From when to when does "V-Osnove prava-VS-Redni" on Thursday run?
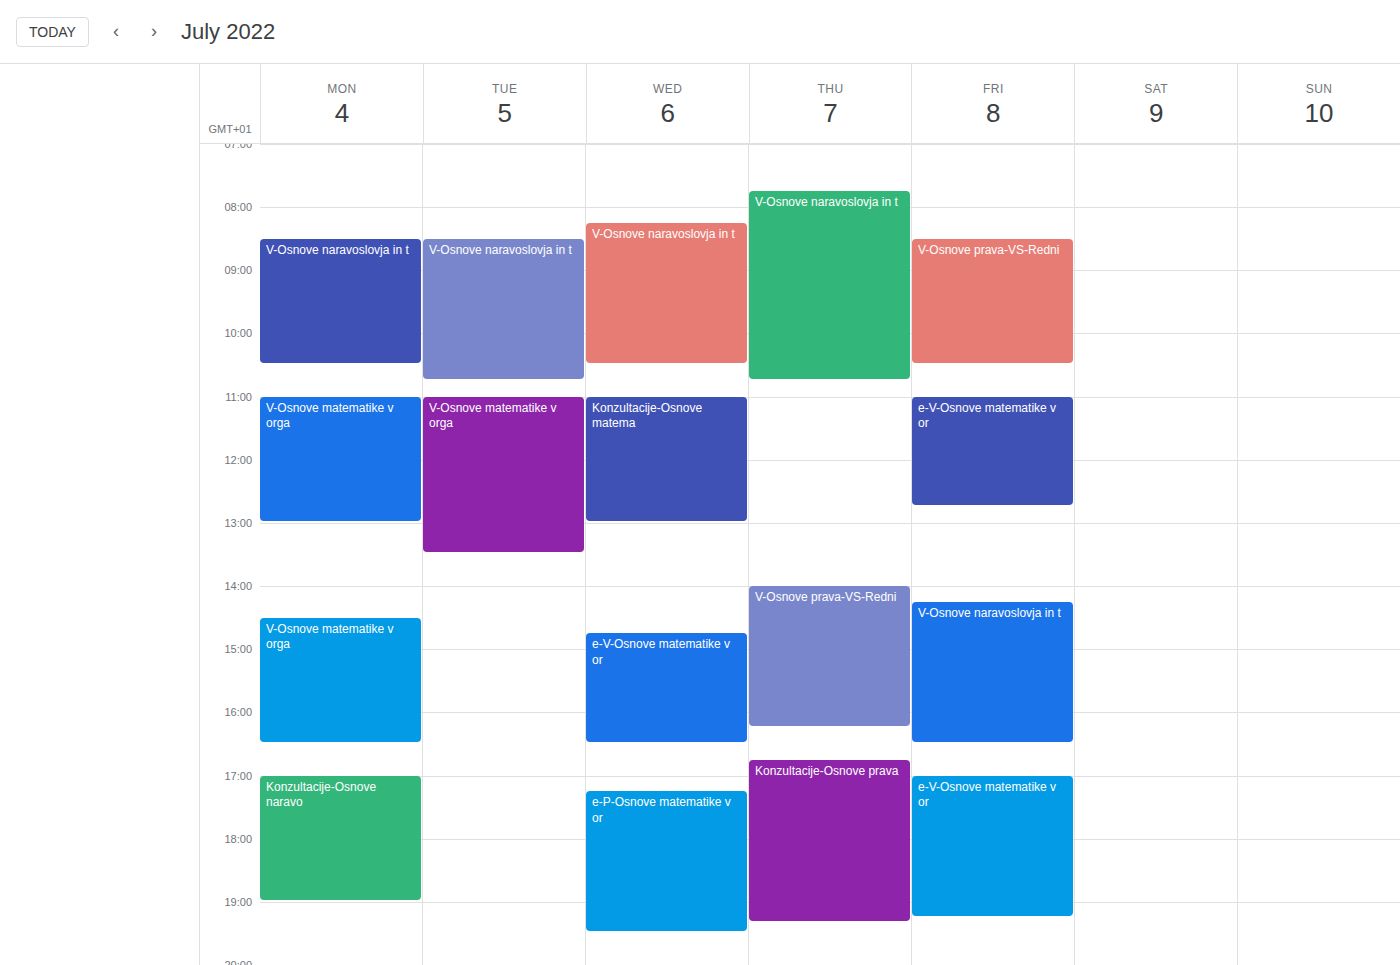
2:00 PM to 4:15 PM